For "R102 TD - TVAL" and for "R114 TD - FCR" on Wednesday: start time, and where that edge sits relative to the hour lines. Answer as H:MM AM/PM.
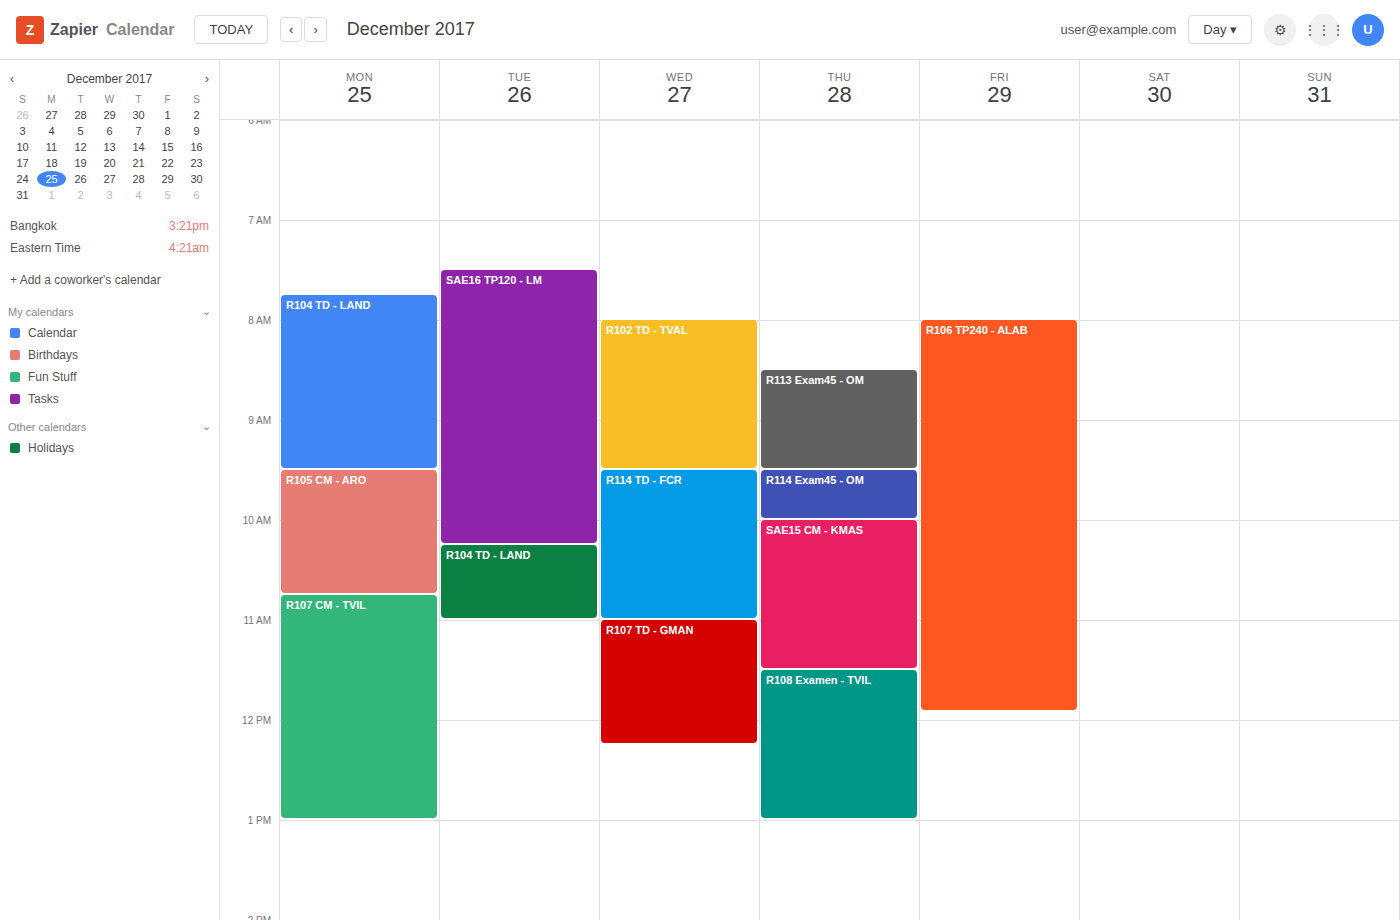
"R102 TD - TVAL": 8:00 AM, exactly on the 8 AM line. "R114 TD - FCR": 9:30 AM, halfway between the 9 AM and 10 AM lines.